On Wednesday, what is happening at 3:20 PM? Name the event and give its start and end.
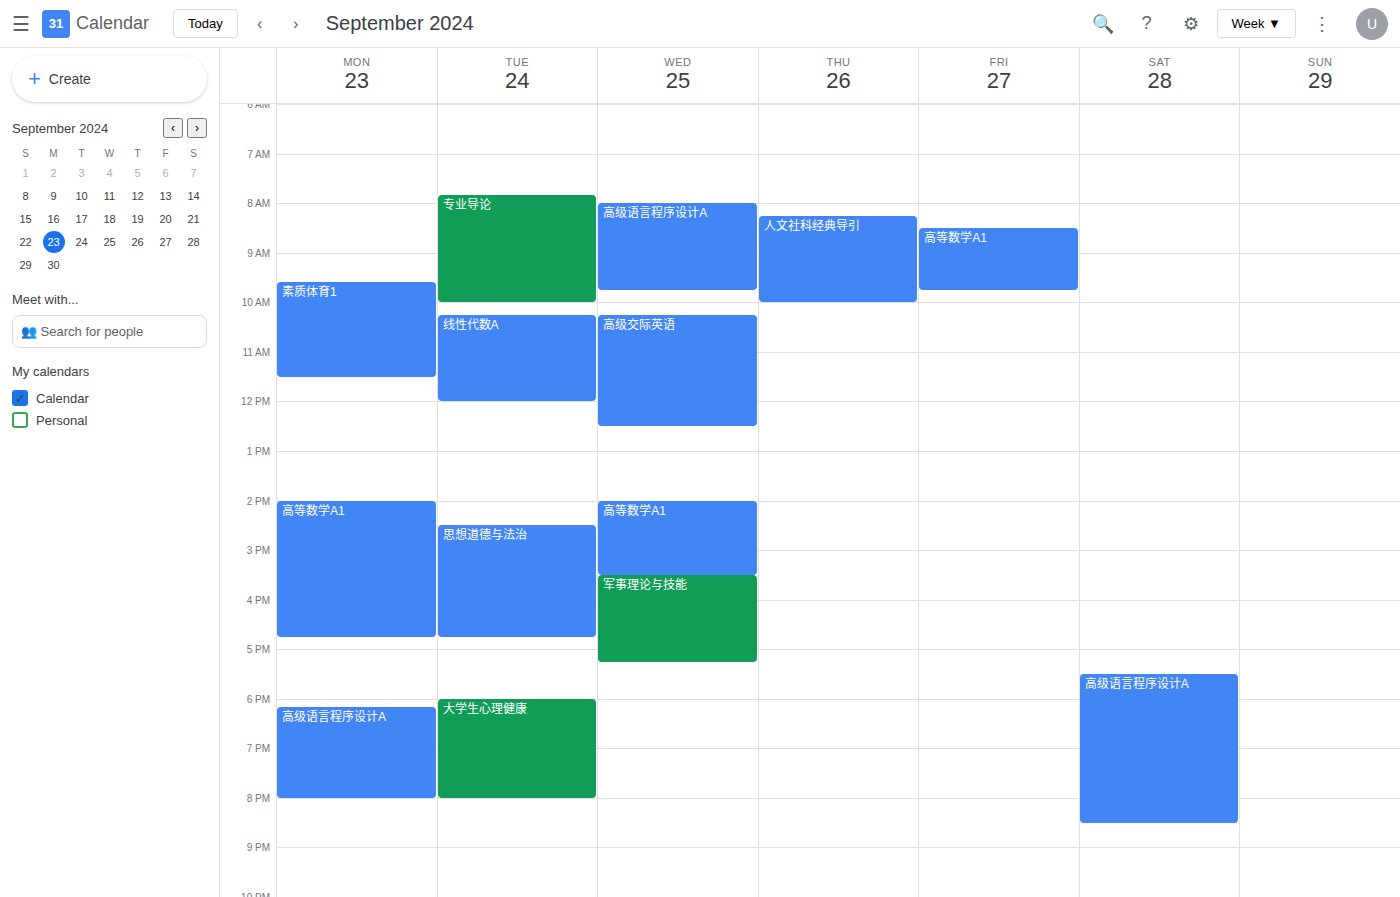
"高等数学A1", 2:00 PM to 3:30 PM